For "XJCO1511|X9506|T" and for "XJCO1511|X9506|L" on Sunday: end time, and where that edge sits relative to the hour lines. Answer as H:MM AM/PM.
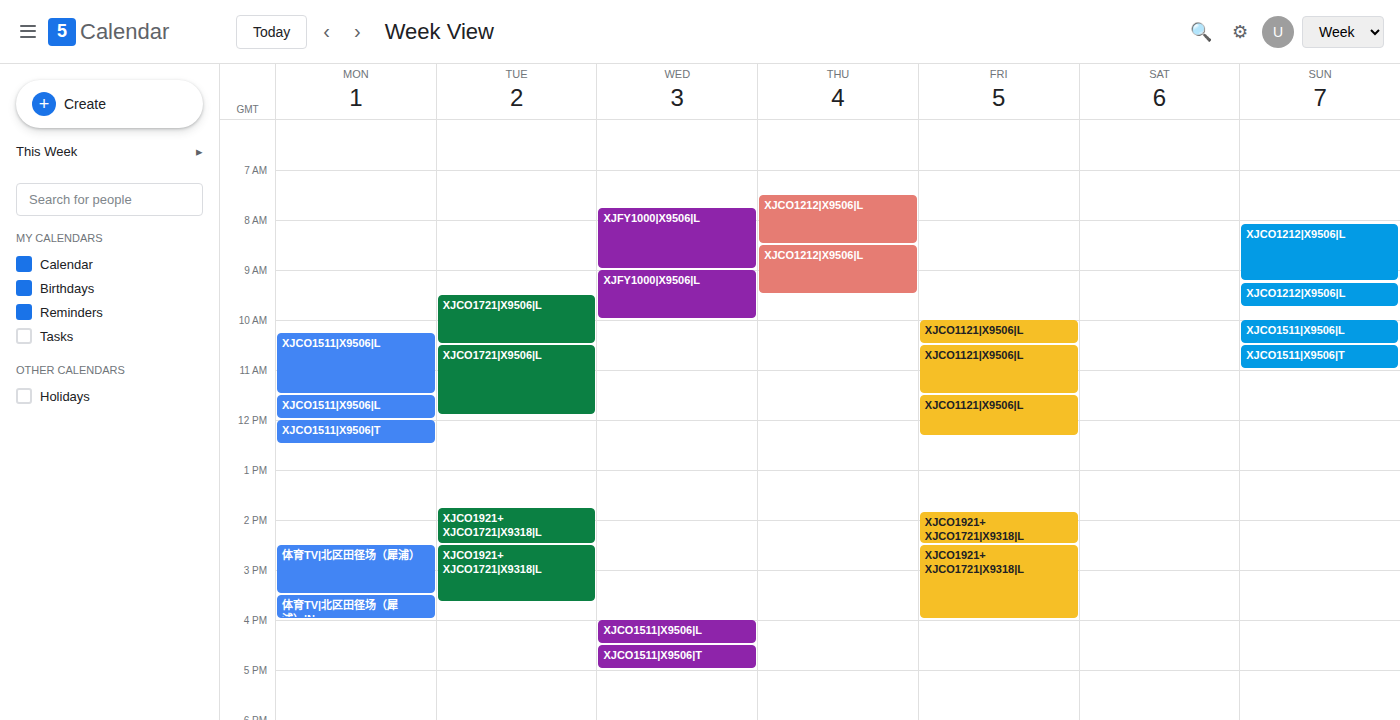
"XJCO1511|X9506|T": 11:00 AM, exactly on the 11 AM line. "XJCO1511|X9506|L": 10:30 AM, halfway between the 10 AM and 11 AM lines.